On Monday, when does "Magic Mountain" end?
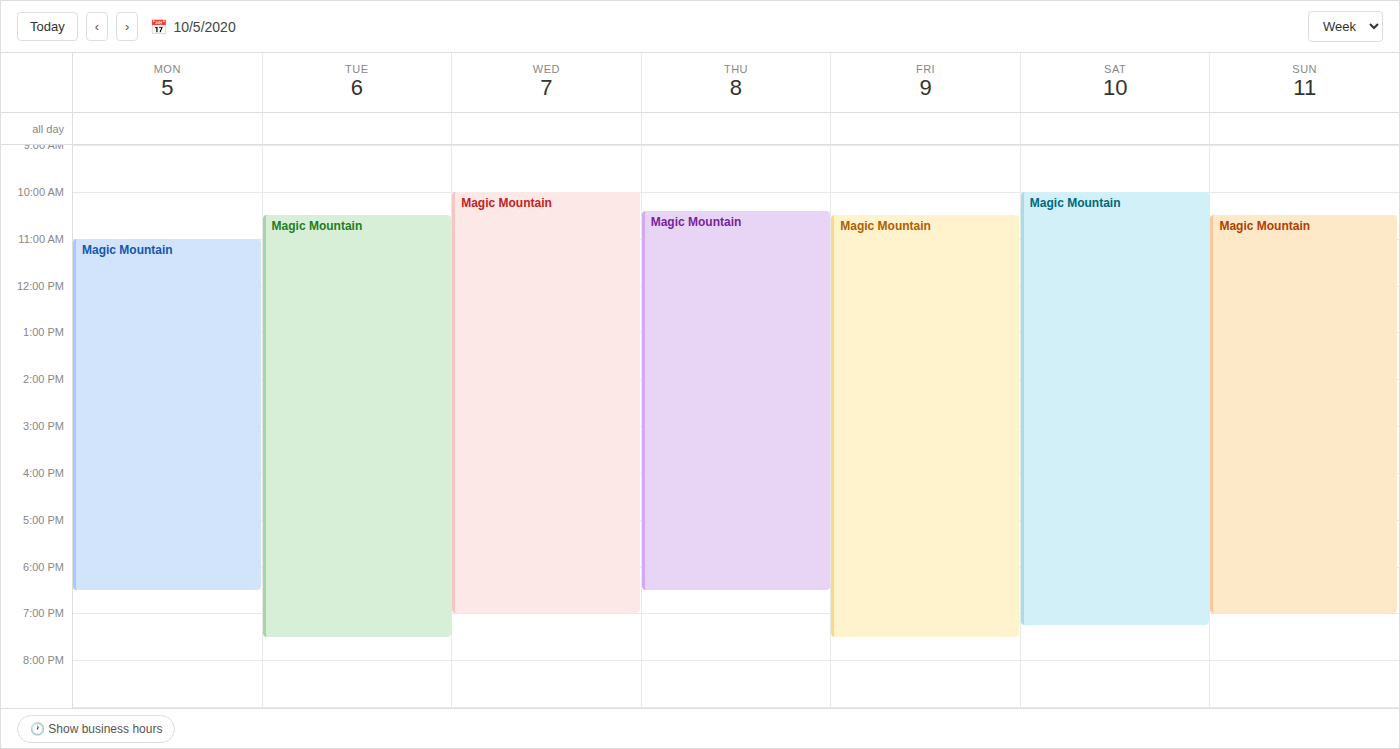
6:30 PM